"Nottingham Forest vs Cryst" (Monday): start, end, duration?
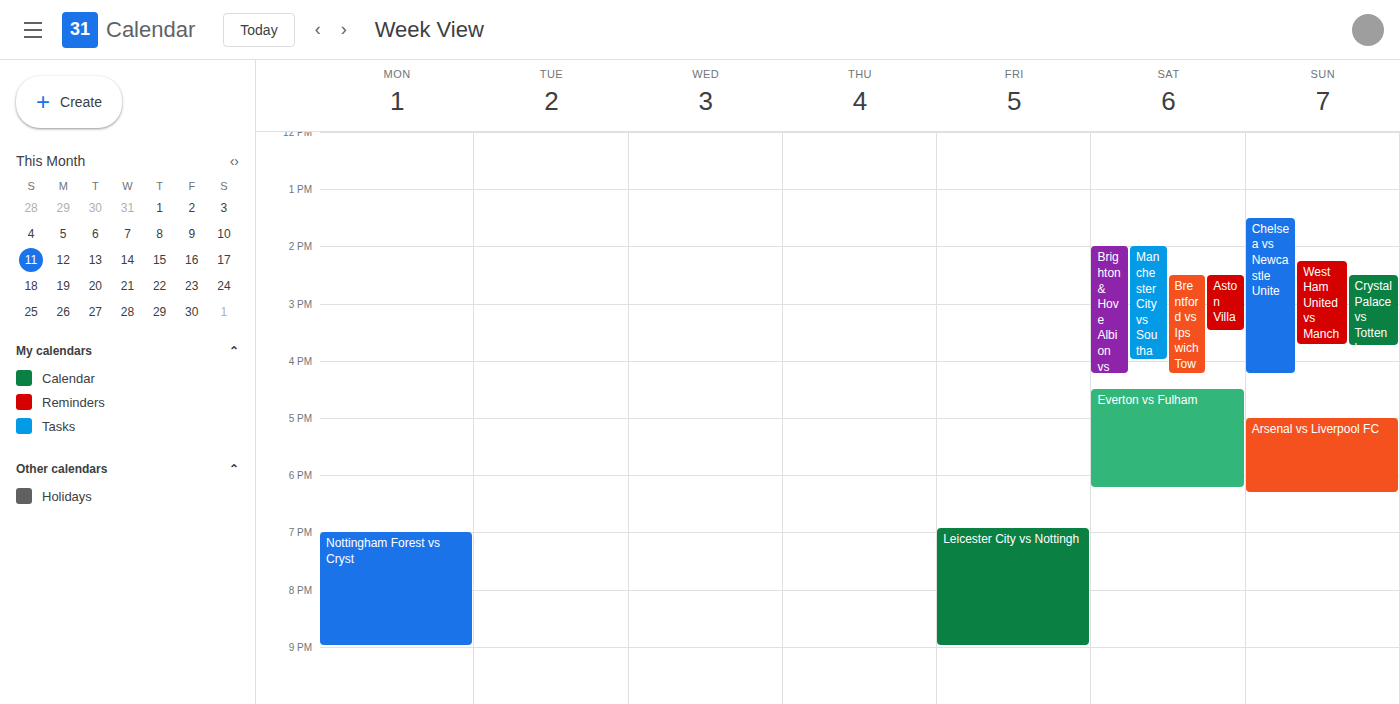
7:00 PM to 9:00 PM, 2 hours